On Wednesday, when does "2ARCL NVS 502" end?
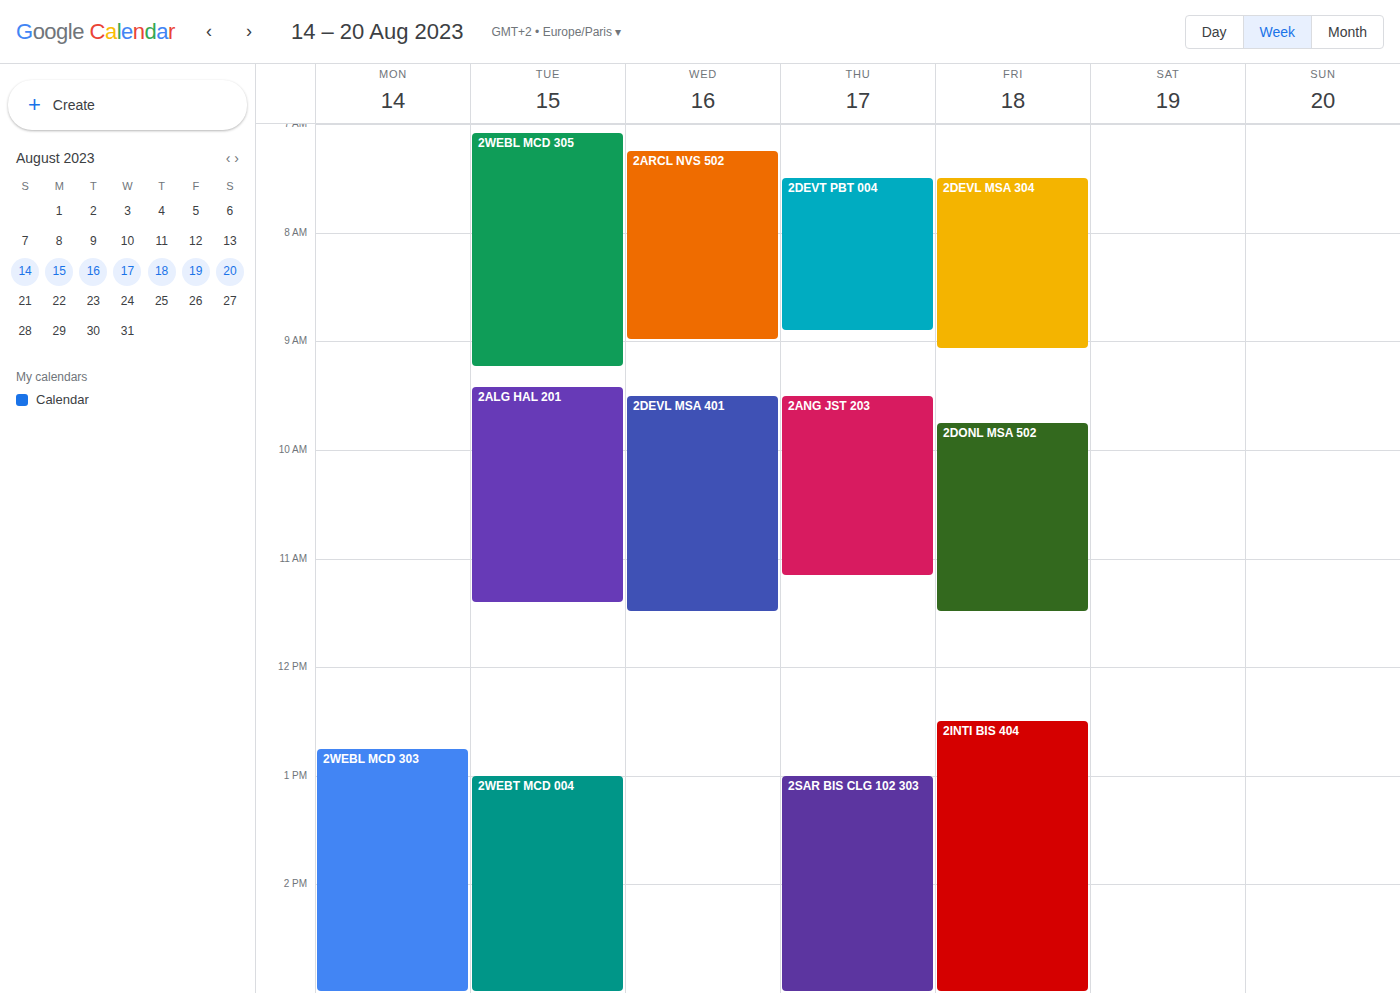
09:00